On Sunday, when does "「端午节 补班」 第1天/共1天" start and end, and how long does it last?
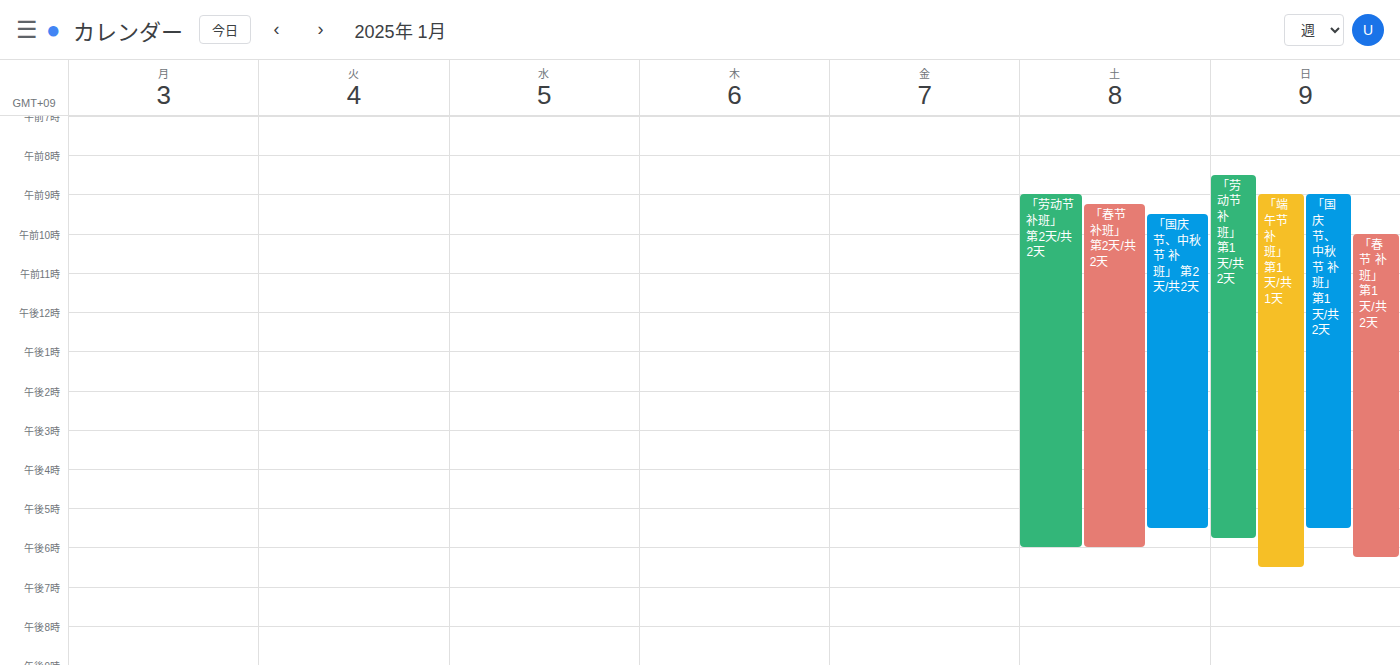
9:00 AM to 6:30 PM, 9 hours 30 minutes